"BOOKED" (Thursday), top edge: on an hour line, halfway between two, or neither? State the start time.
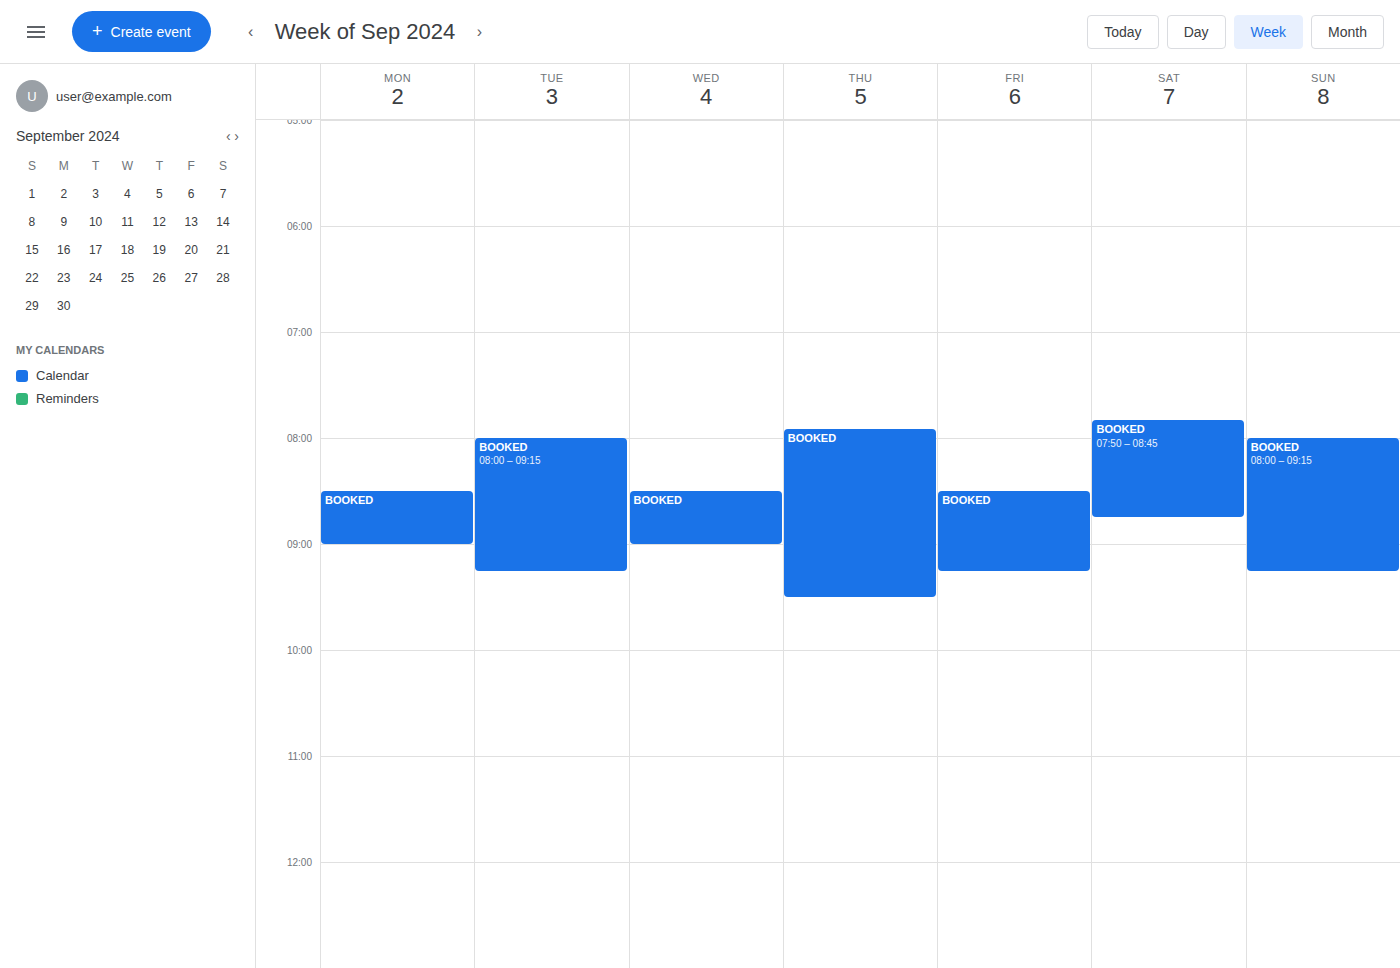
7:55 AM -- neither: 55 minutes below the 7 AM line and 5 minutes above the 8 AM line.